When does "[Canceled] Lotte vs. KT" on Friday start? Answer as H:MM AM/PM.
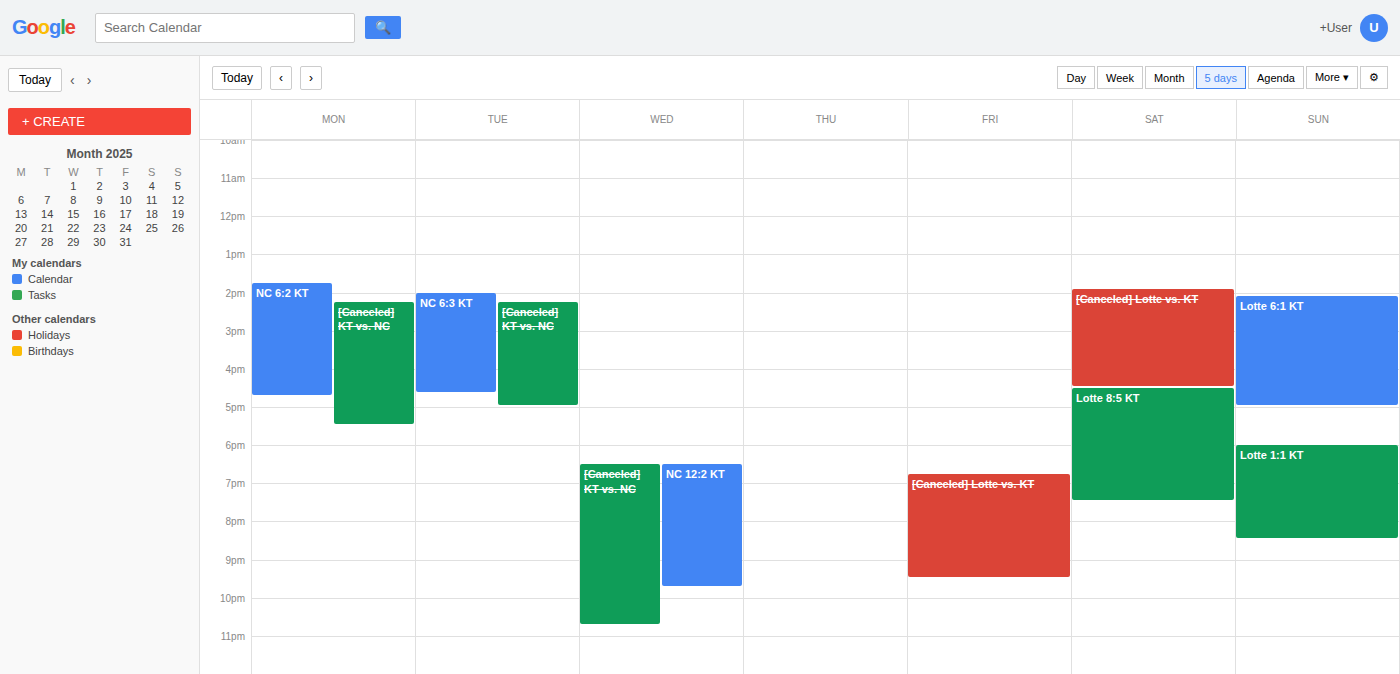
6:45 PM